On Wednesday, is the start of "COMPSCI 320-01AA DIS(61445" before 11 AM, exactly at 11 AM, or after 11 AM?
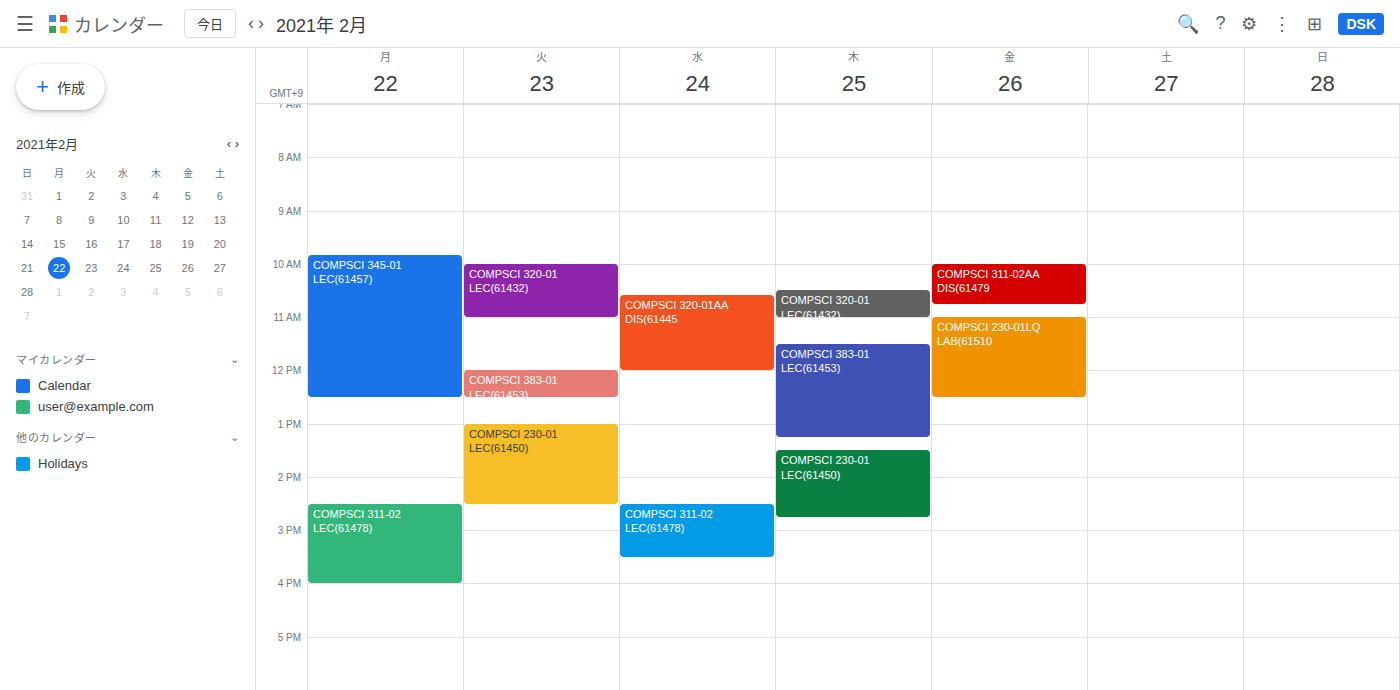
10:35 AM -- before 11 AM, 25 minutes above the 11 AM line.